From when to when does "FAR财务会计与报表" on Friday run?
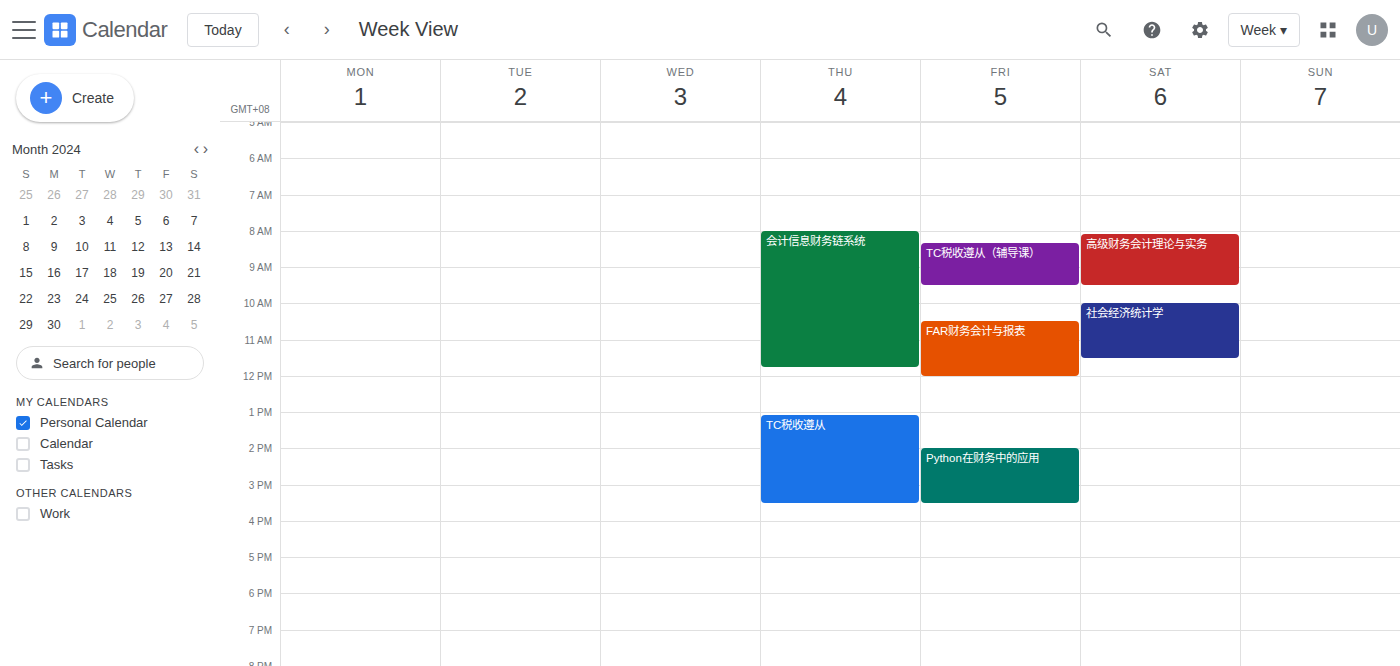
10:30 AM to 12:00 PM